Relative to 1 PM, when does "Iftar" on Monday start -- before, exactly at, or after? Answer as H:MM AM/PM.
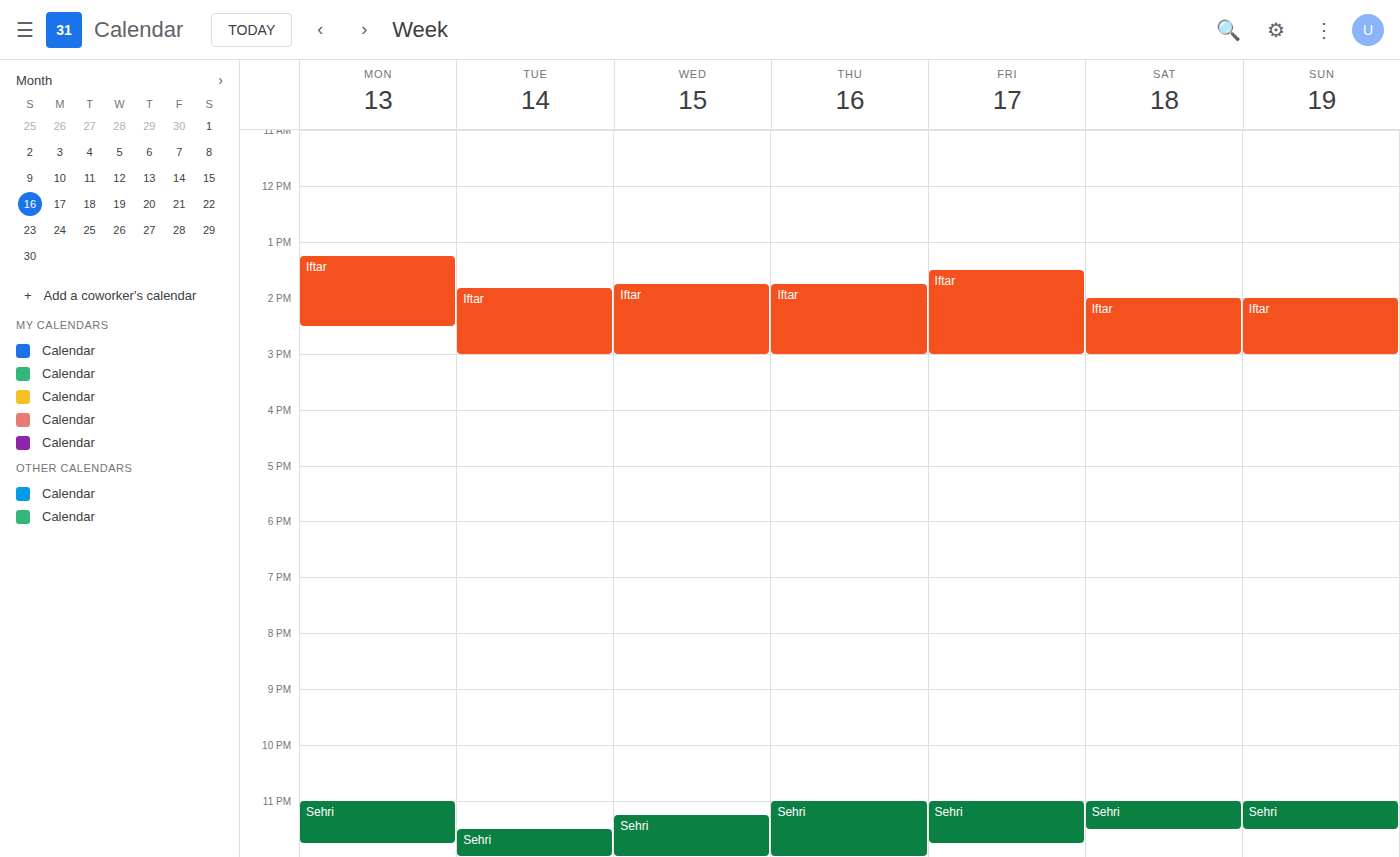
1:15 PM -- after 1 PM, 15 minutes below the 1 PM line.